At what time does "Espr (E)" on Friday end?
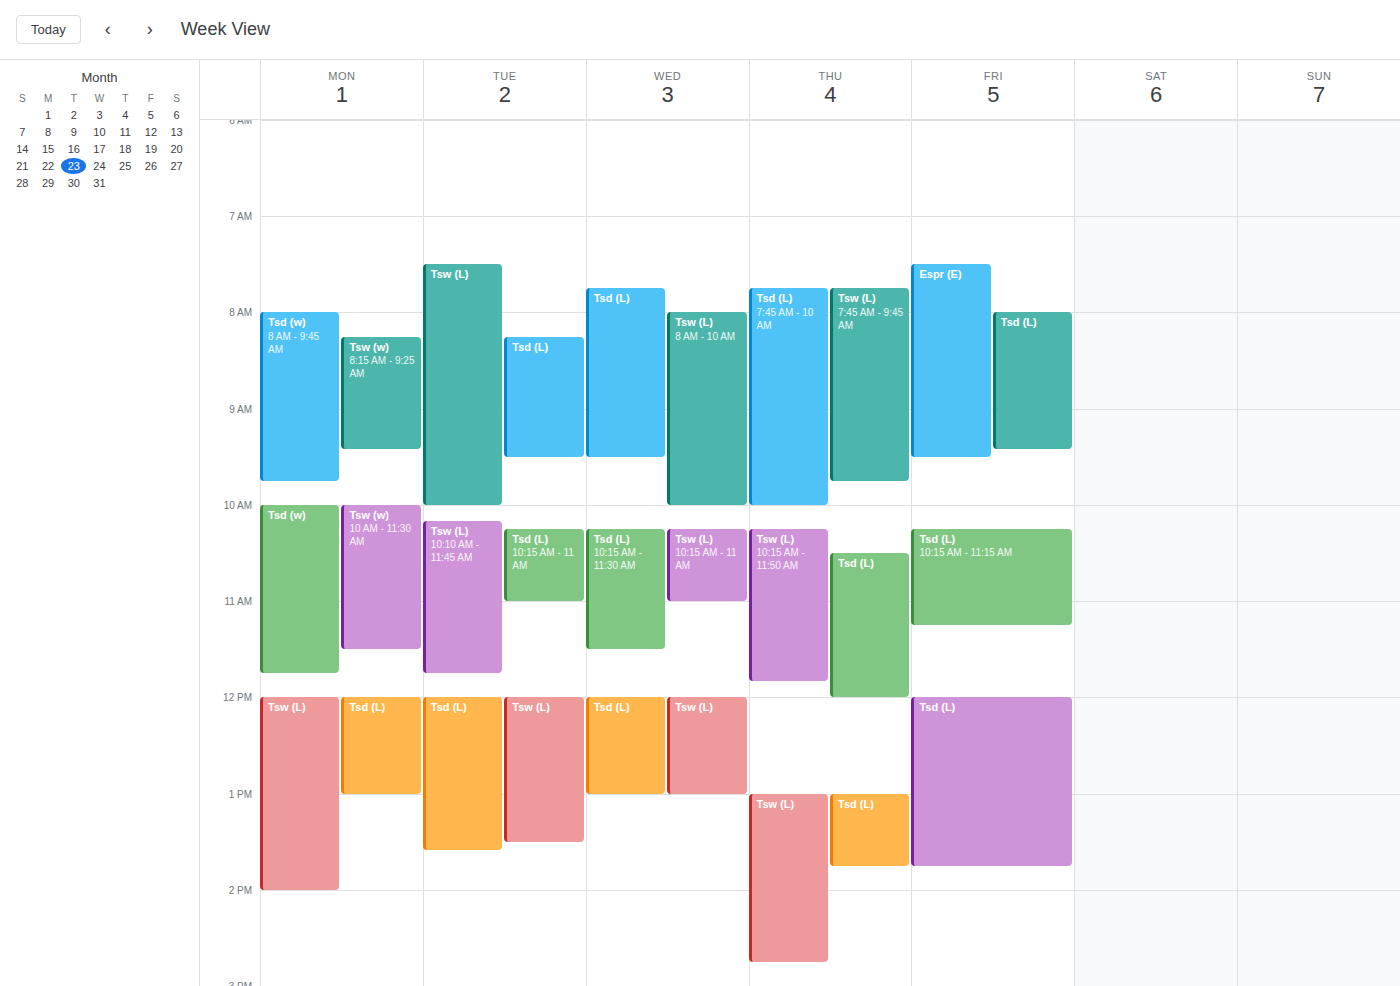
9:30 AM